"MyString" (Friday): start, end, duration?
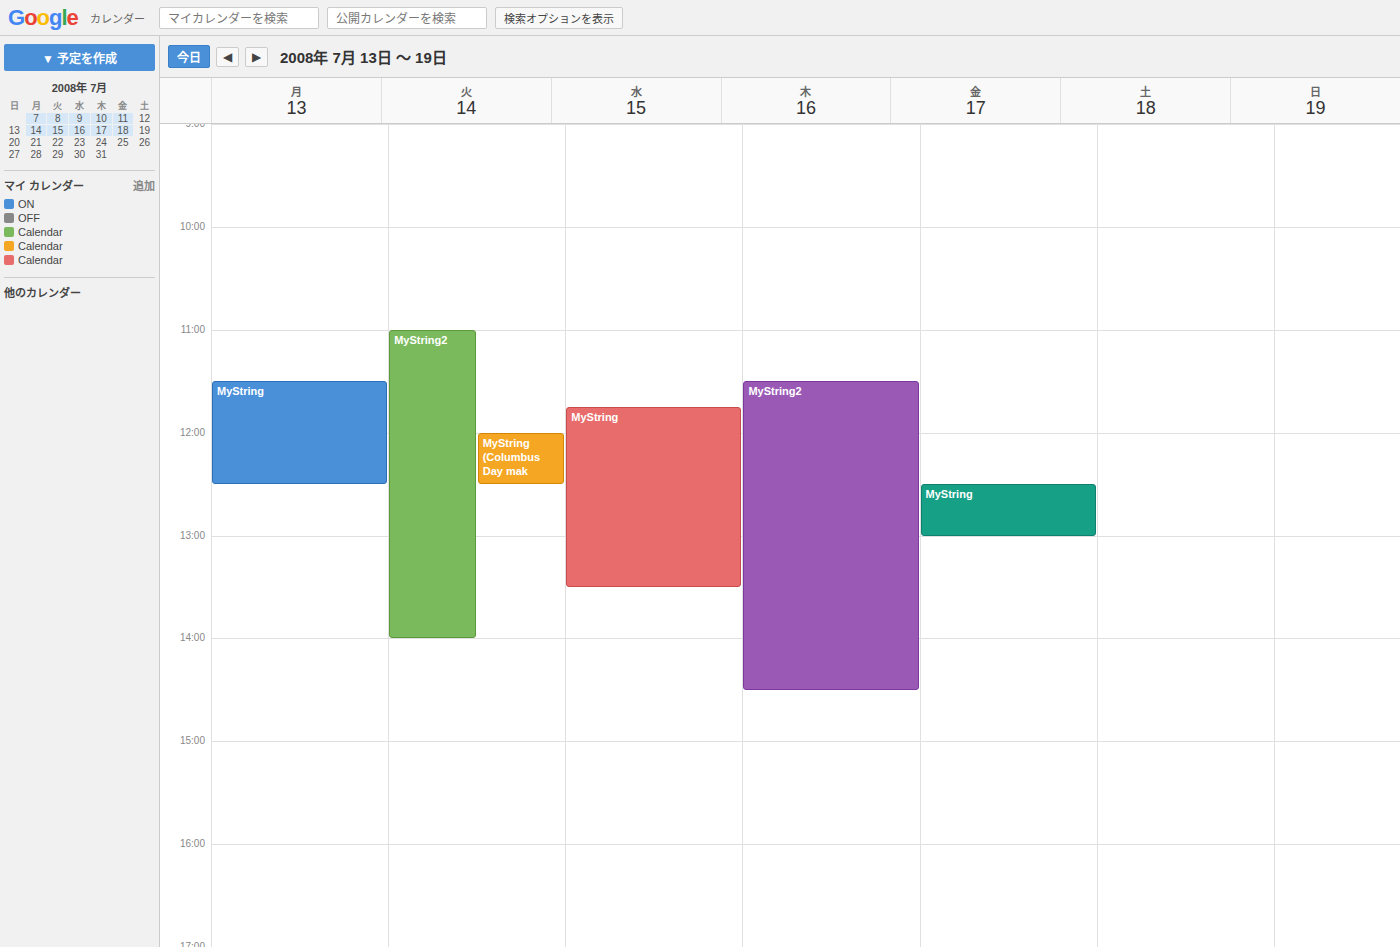
12:30 PM to 1:00 PM, 30 minutes